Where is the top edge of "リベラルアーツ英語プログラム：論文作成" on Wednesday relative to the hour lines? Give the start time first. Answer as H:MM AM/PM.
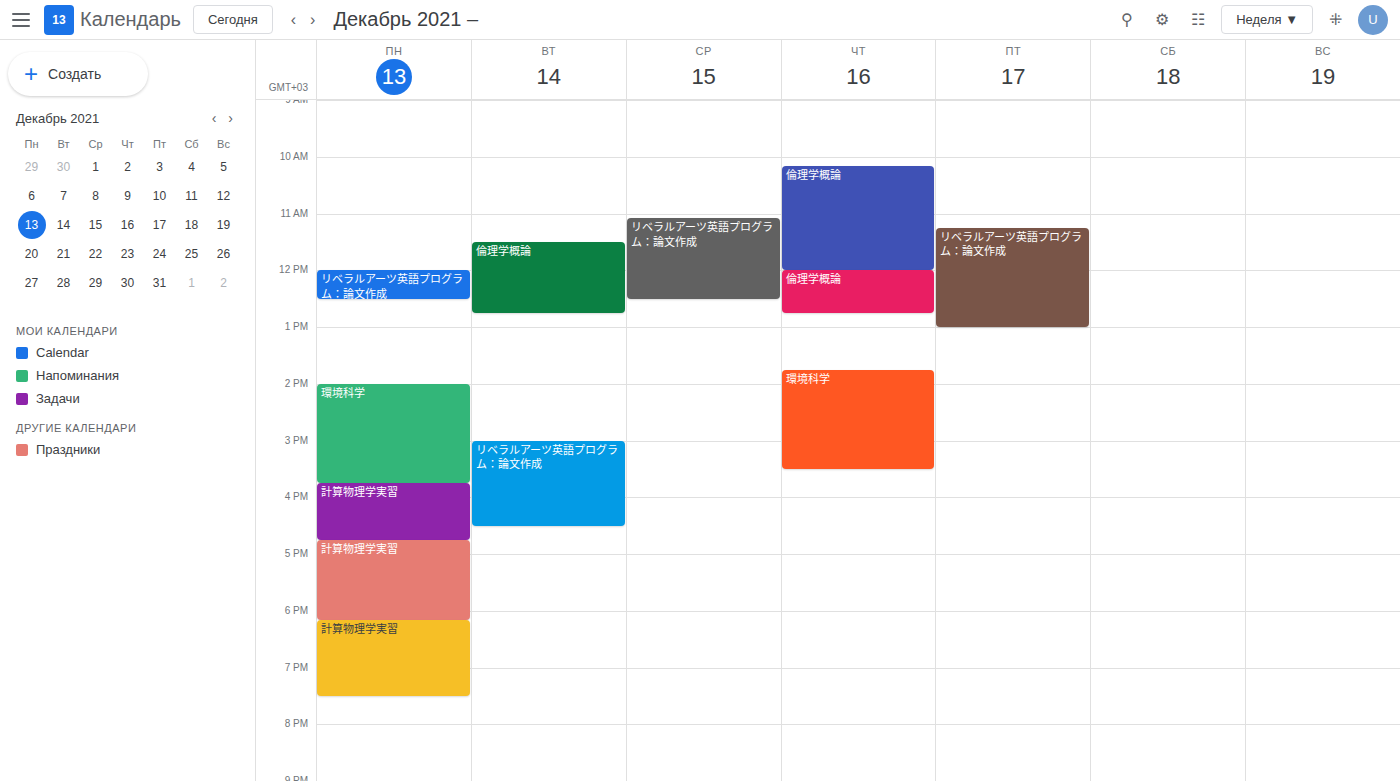
11:05 AM -- neither: 5 minutes below the 11 AM line and 55 minutes above the 12 PM line.